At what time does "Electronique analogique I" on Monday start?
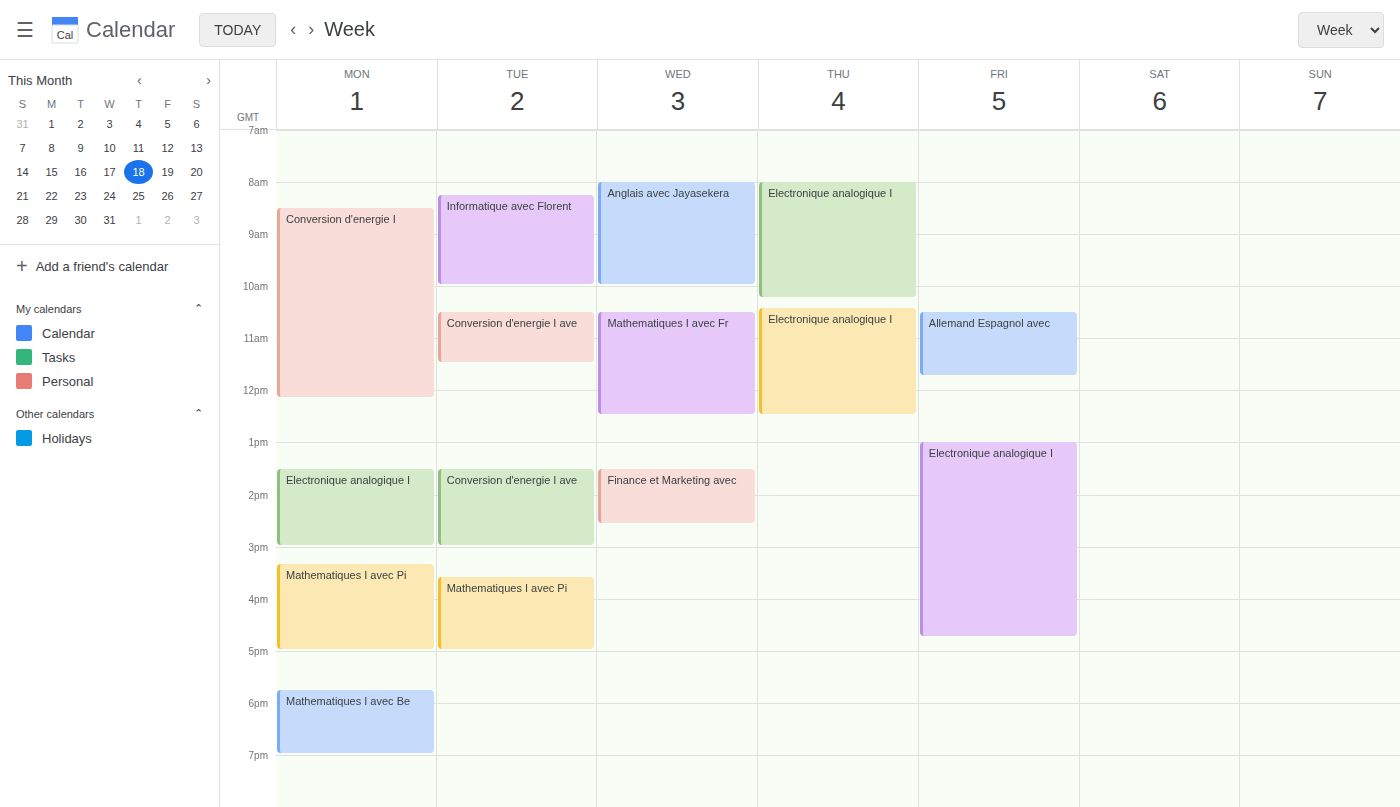
1:30 PM